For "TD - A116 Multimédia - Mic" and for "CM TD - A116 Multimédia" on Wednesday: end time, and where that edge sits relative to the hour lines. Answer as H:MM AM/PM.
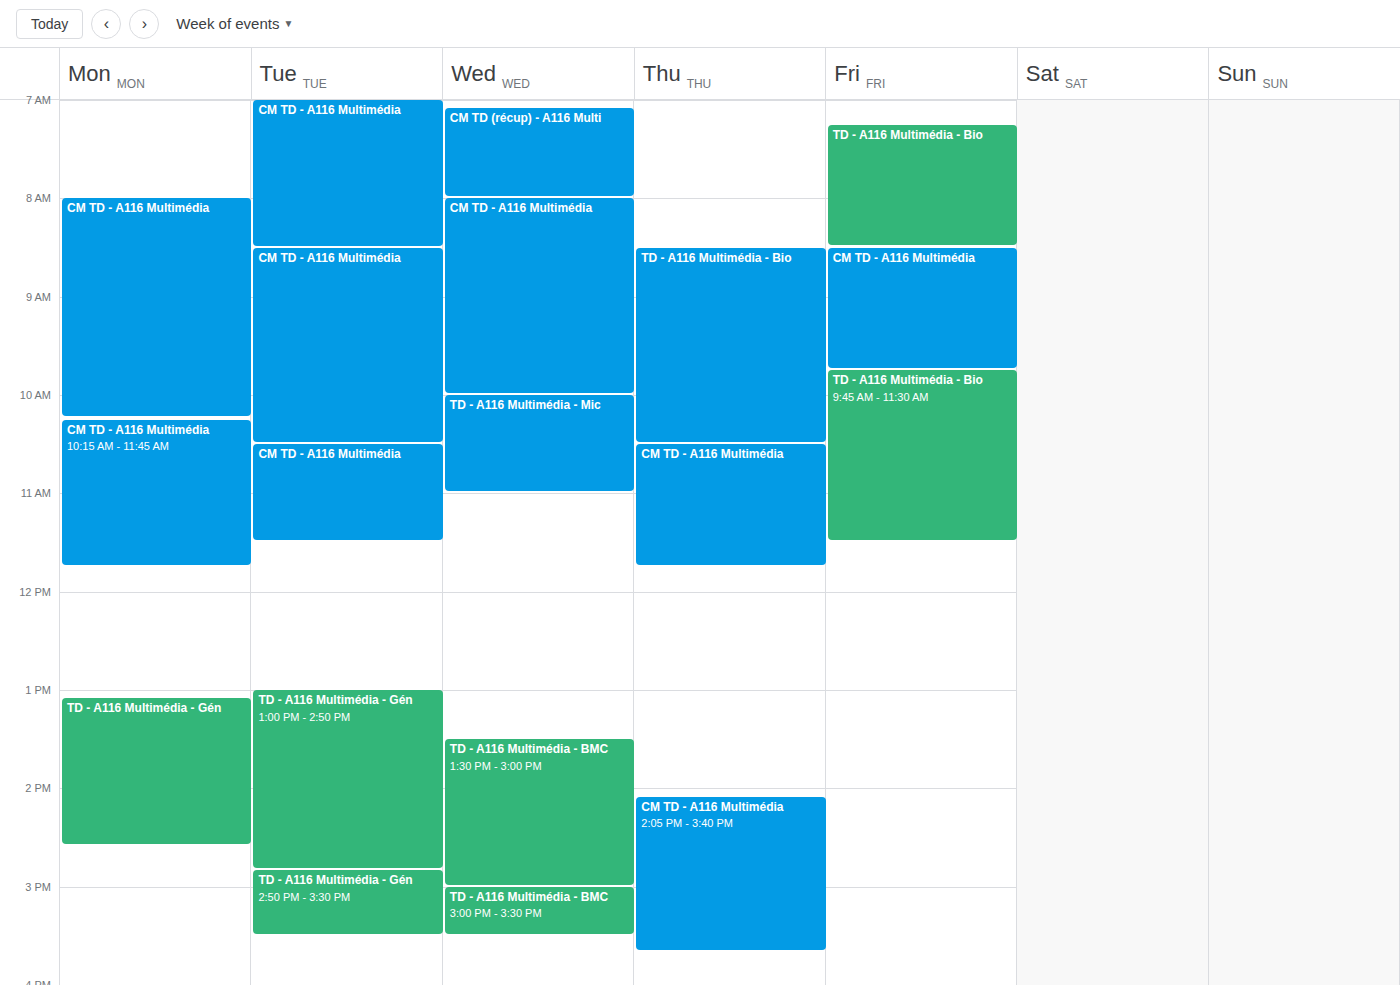
"TD - A116 Multimédia - Mic": 11:00 AM, exactly on the 11 AM line. "CM TD - A116 Multimédia": 10:00 AM, exactly on the 10 AM line.